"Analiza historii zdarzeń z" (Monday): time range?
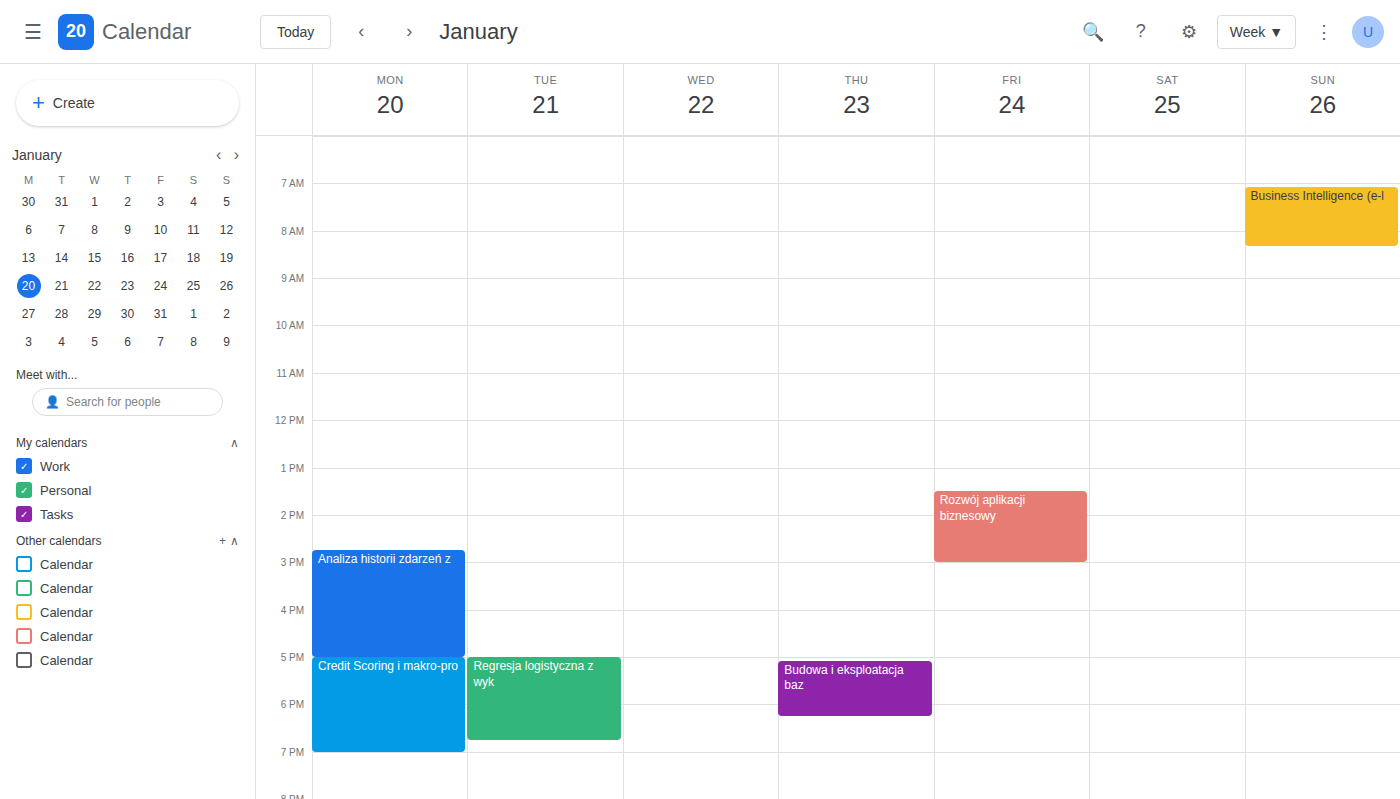
2:45 PM to 5:00 PM